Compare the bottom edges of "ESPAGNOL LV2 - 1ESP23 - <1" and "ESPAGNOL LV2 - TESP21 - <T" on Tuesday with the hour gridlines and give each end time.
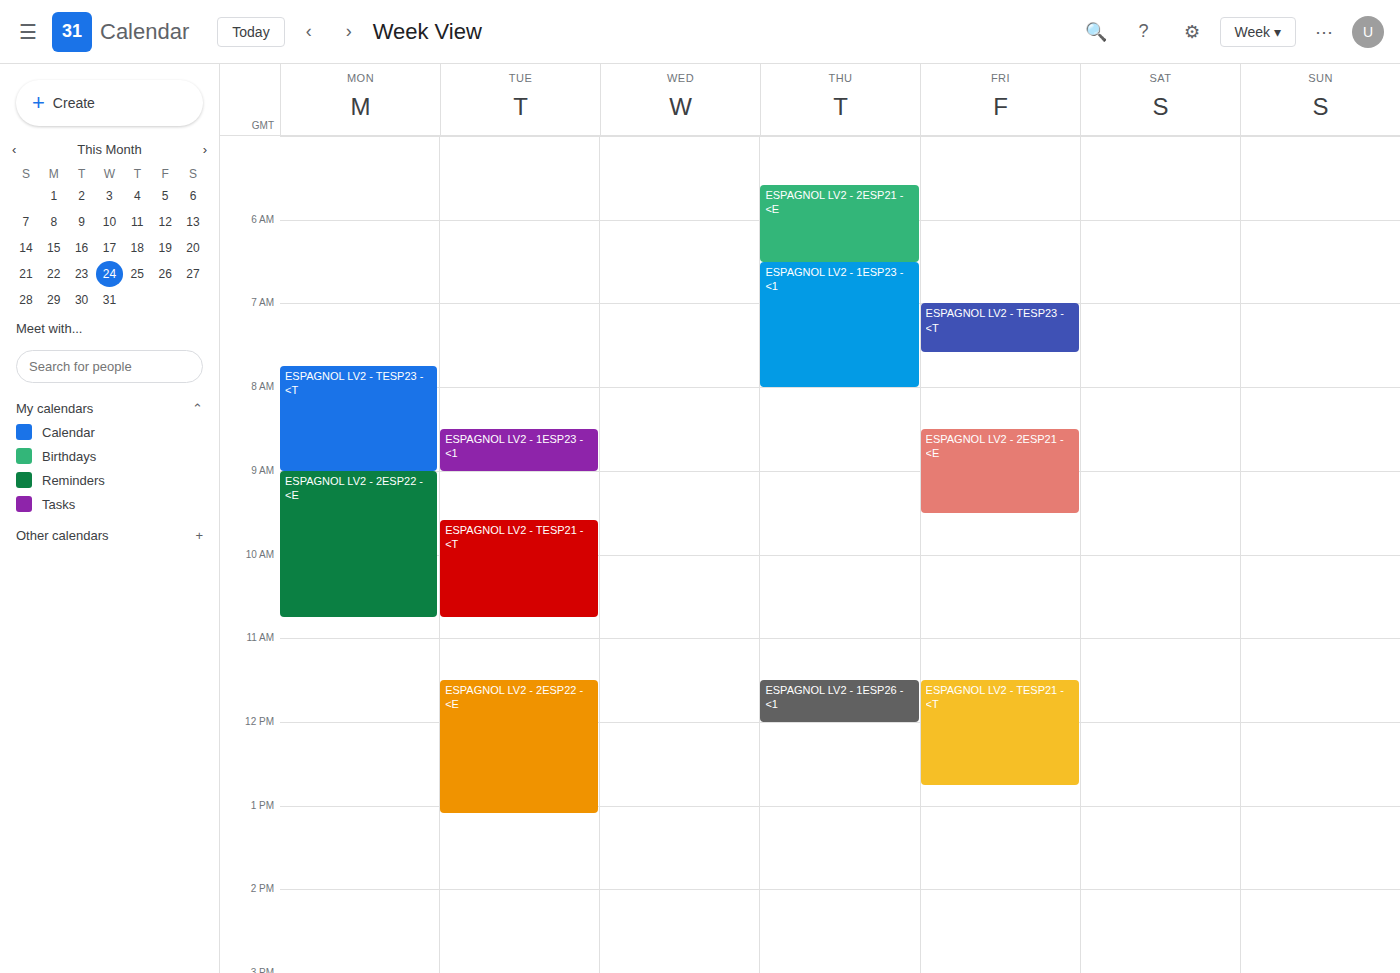
"ESPAGNOL LV2 - 1ESP23 - <1": 9:00 AM, exactly on the 9 AM line. "ESPAGNOL LV2 - TESP21 - <T": 10:45 AM, neither: three quarters of the way from the 10 AM line to the 11 AM line.